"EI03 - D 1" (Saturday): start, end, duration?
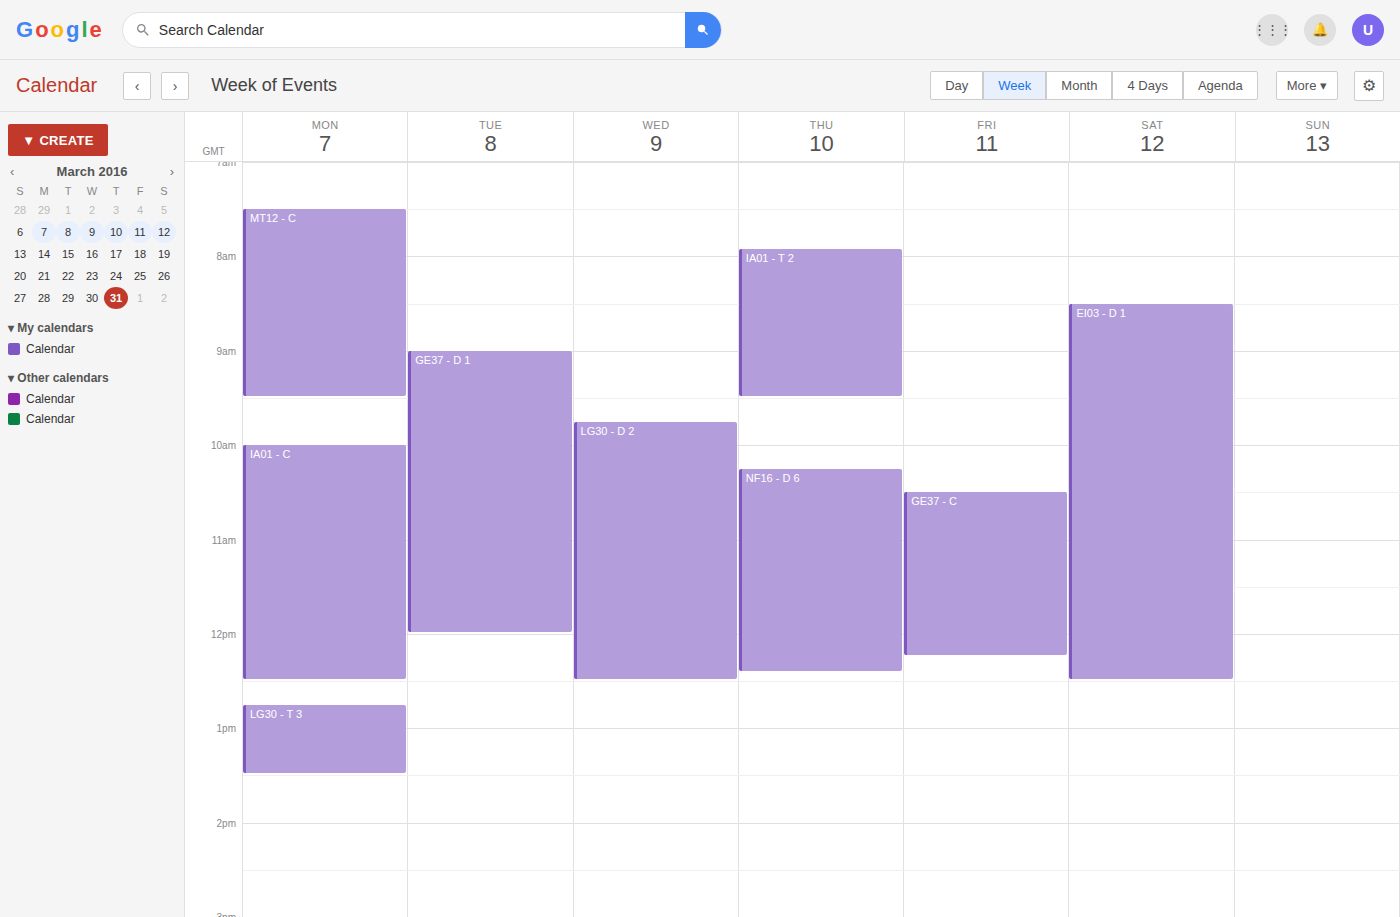
8:30 AM to 12:30 PM, 4 hours